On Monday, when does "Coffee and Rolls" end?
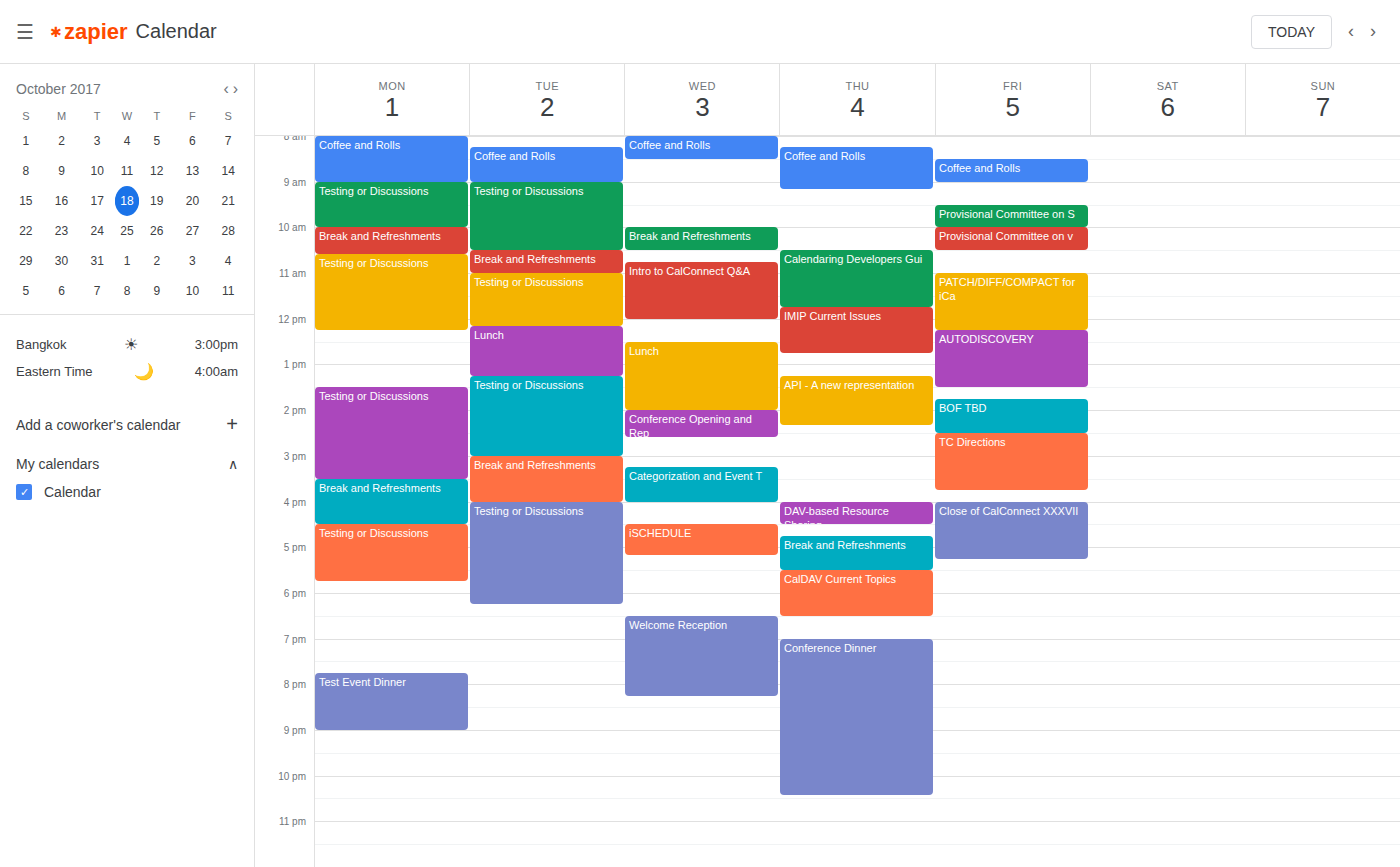
9:00 AM